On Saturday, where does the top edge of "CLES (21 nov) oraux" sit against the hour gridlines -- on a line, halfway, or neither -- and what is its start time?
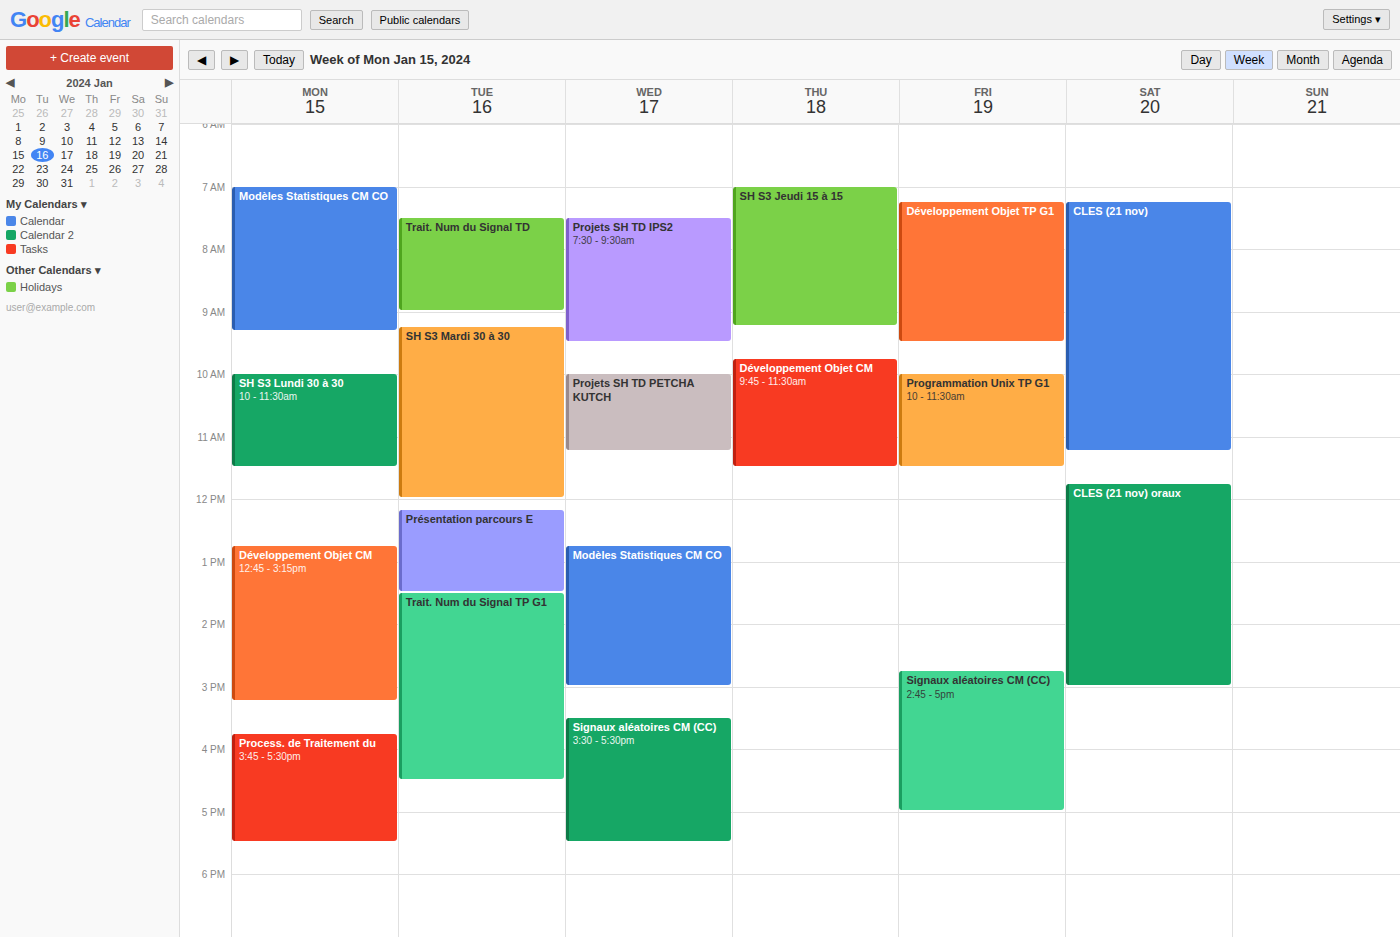
11:45 AM -- neither: three quarters of the way from the 11 AM line to the 12 PM line.